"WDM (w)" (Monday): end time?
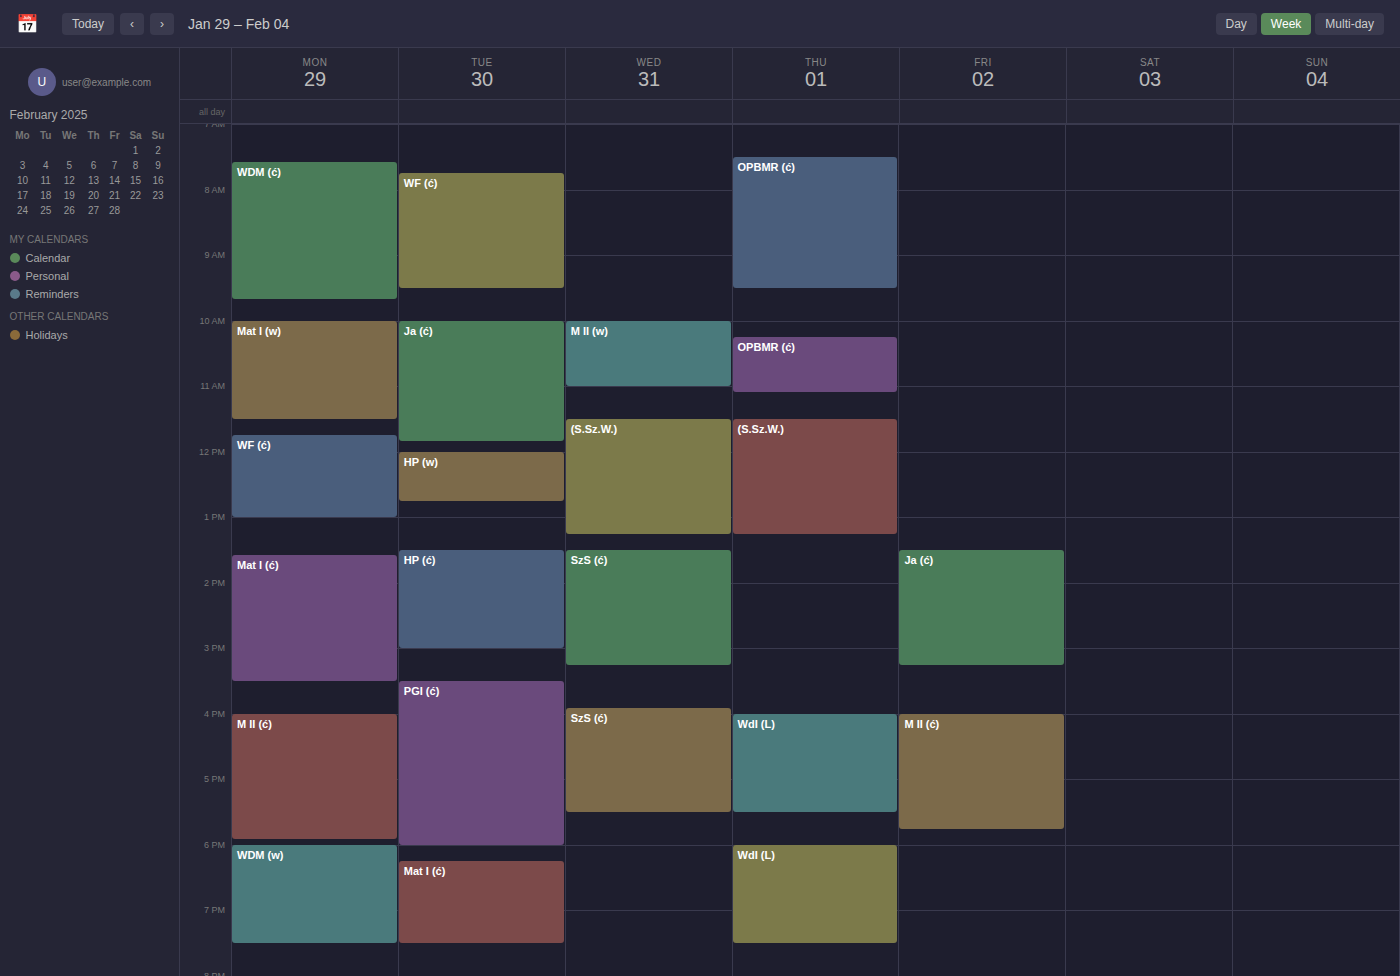
7:30 PM